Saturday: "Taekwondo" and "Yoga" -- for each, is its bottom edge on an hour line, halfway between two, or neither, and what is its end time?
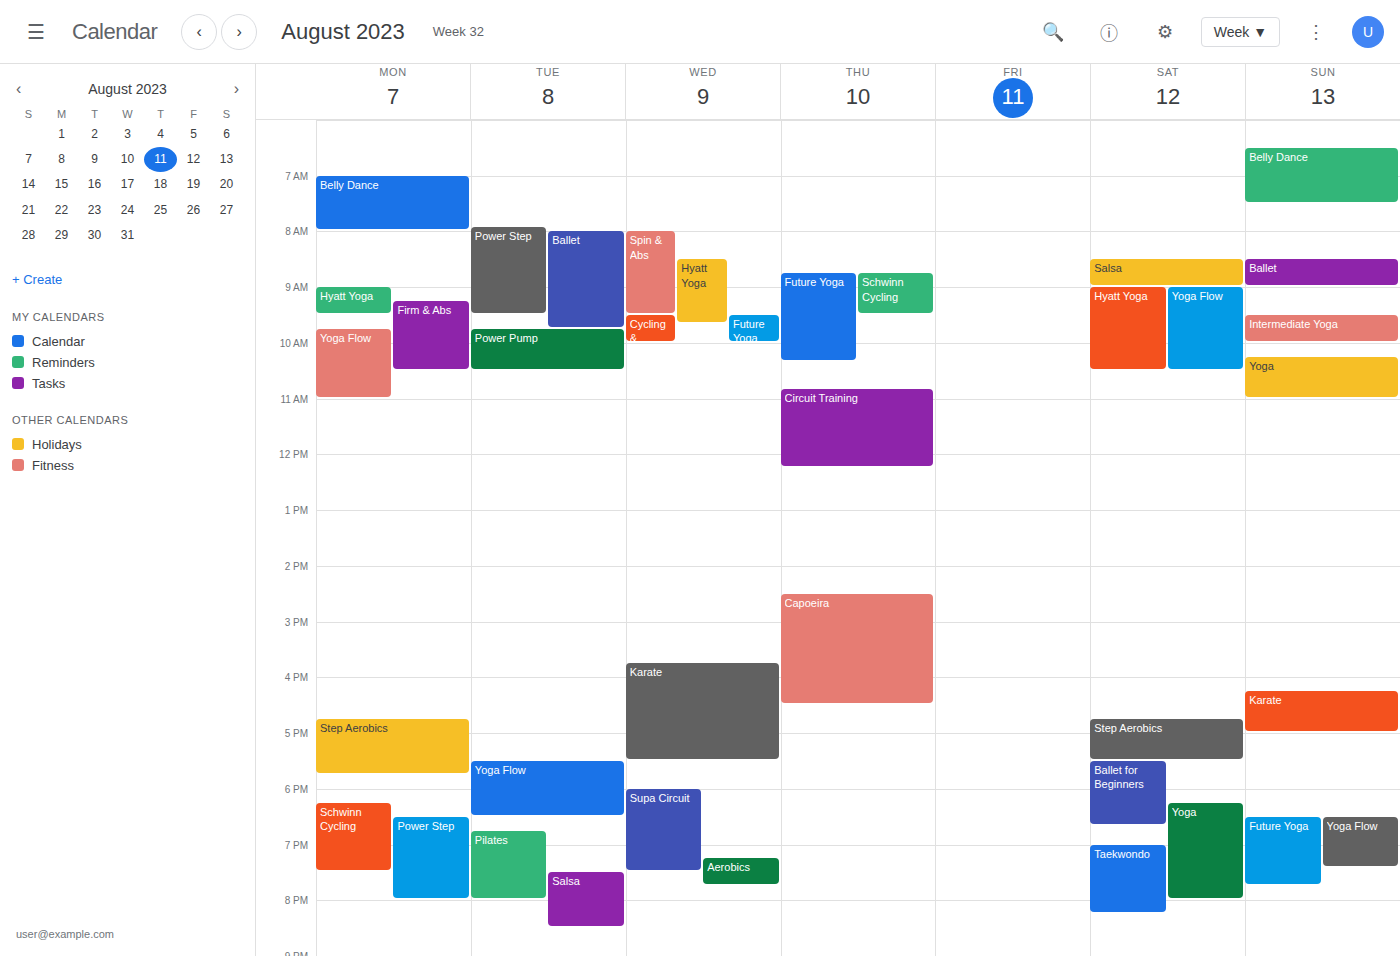
"Taekwondo": 8:15 PM, neither: a quarter of the way from the 8 PM line to the 9 PM line. "Yoga": 8:00 PM, exactly on the 8 PM line.